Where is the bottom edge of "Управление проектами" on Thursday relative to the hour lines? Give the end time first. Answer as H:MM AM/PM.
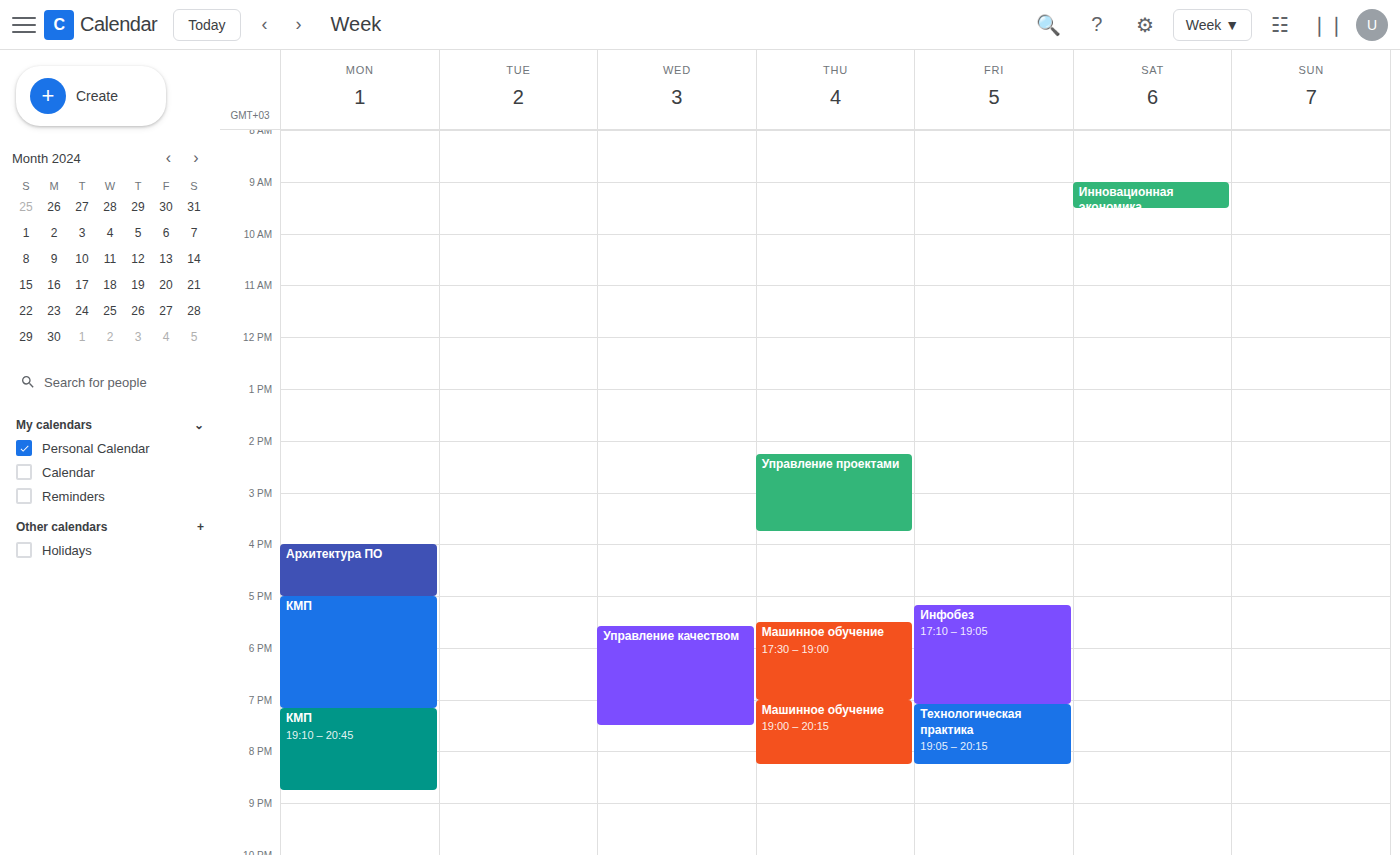
3:45 PM -- neither: three quarters of the way from the 3 PM line to the 4 PM line.